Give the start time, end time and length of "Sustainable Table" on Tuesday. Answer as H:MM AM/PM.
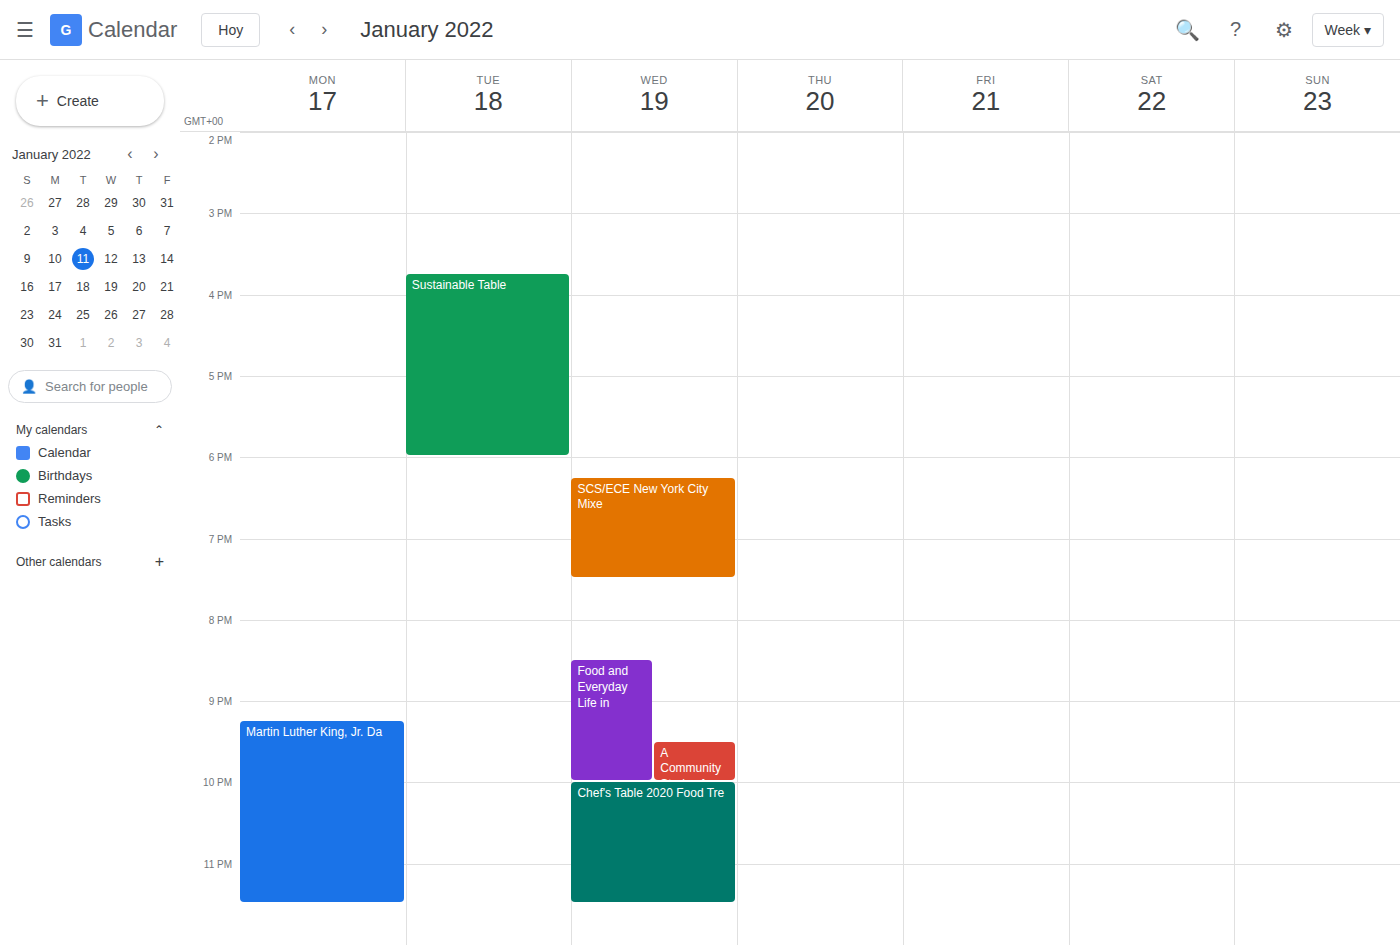
3:45 PM to 6:00 PM, 2 hours 15 minutes